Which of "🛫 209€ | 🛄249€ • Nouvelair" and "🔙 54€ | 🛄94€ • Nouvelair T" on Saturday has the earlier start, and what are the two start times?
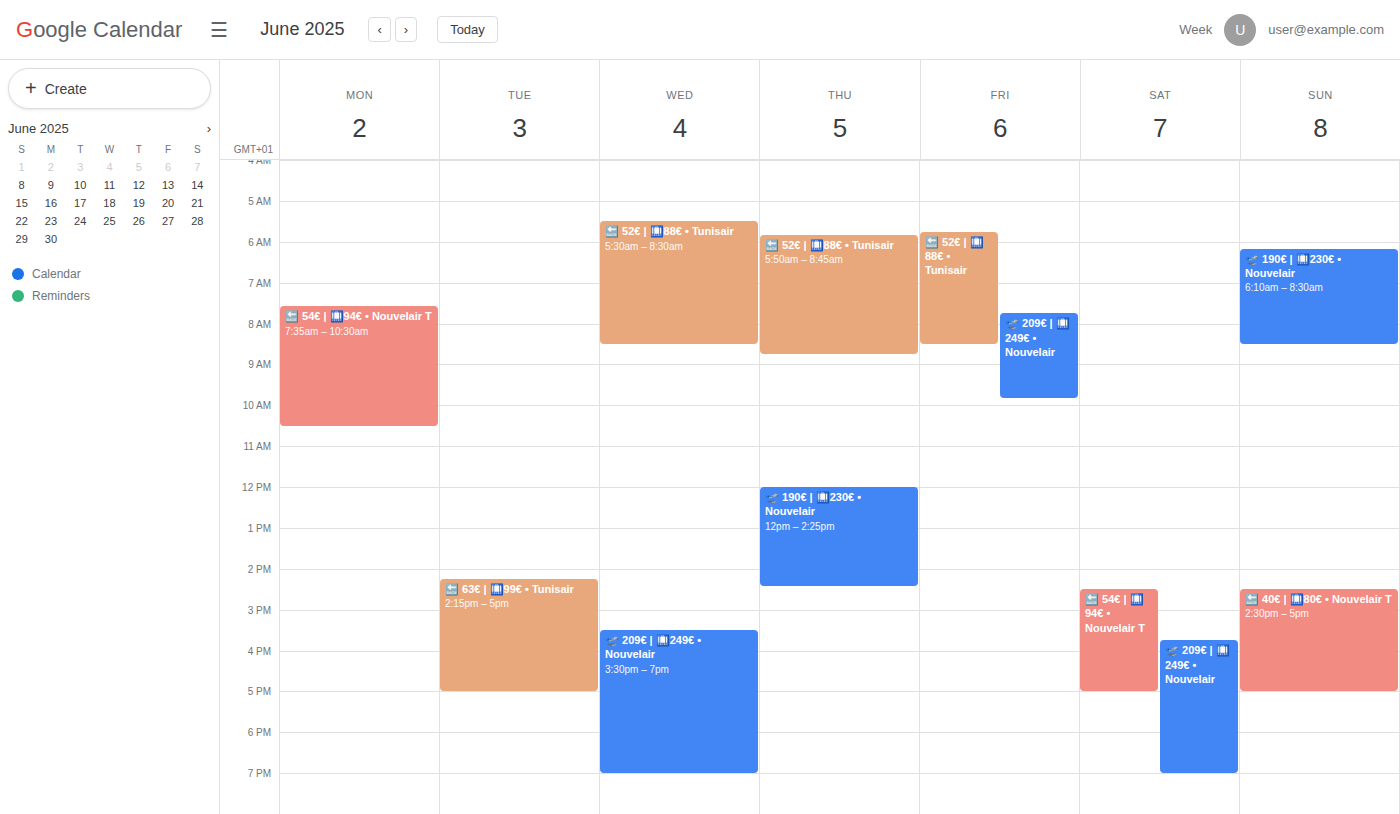
"🔙 54€ | 🛄94€ • Nouvelair T" 2:30 PM; "🛫 209€ | 🛄249€ • Nouvelair" 3:45 PM.